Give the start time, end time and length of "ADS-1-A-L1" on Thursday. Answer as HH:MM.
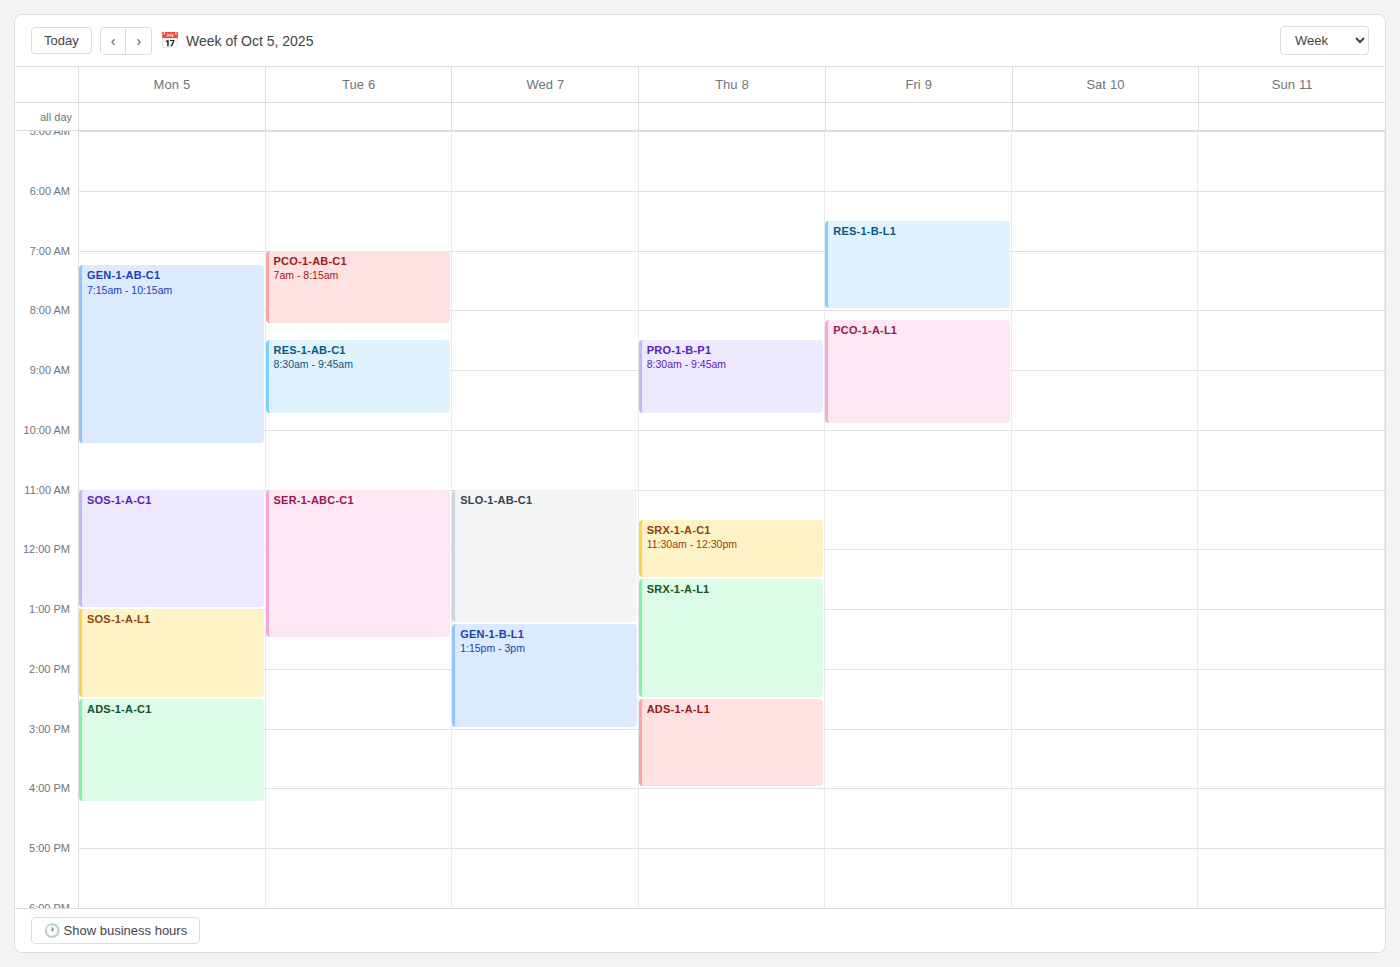
14:30 to 16:00, 1 hour 30 minutes